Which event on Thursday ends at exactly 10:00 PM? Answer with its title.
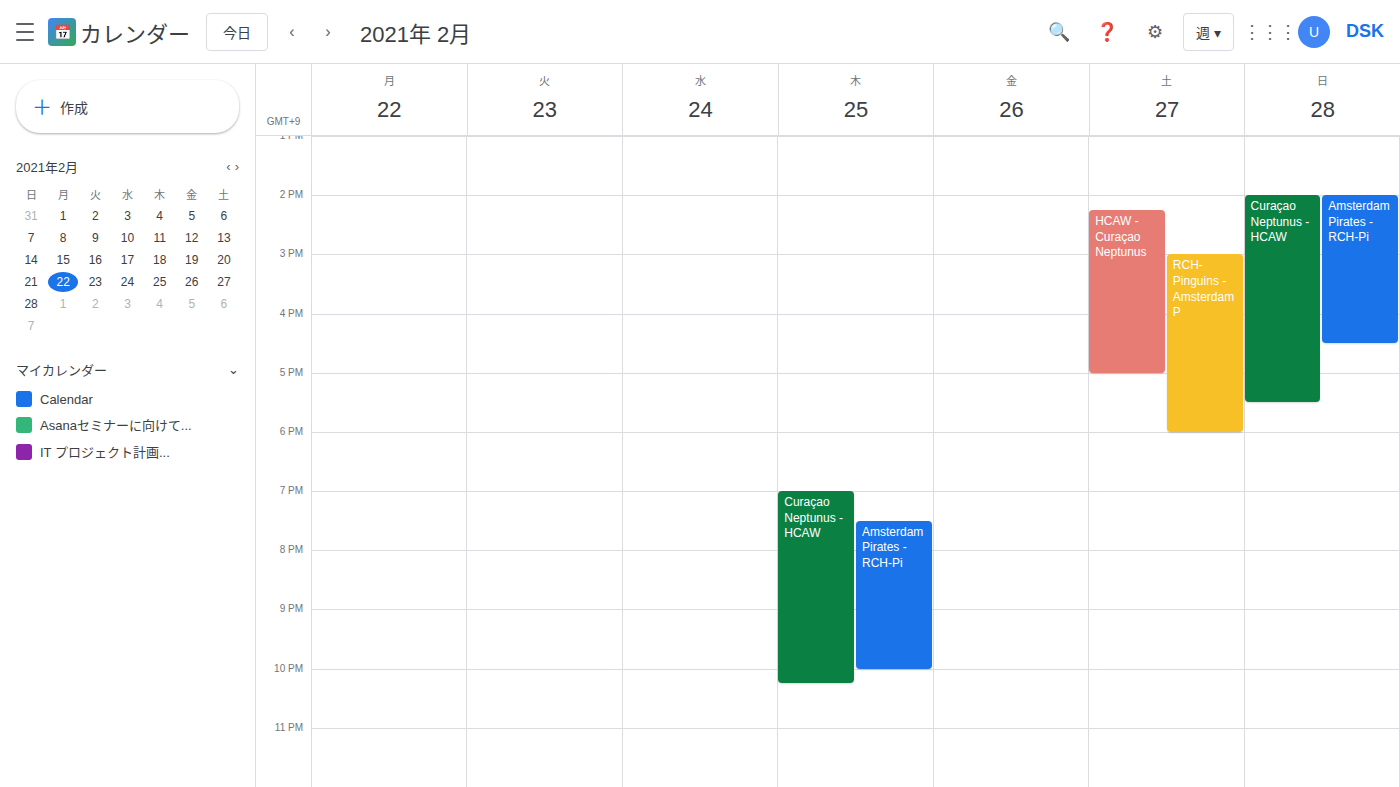
"Amsterdam Pirates - RCH-Pi"